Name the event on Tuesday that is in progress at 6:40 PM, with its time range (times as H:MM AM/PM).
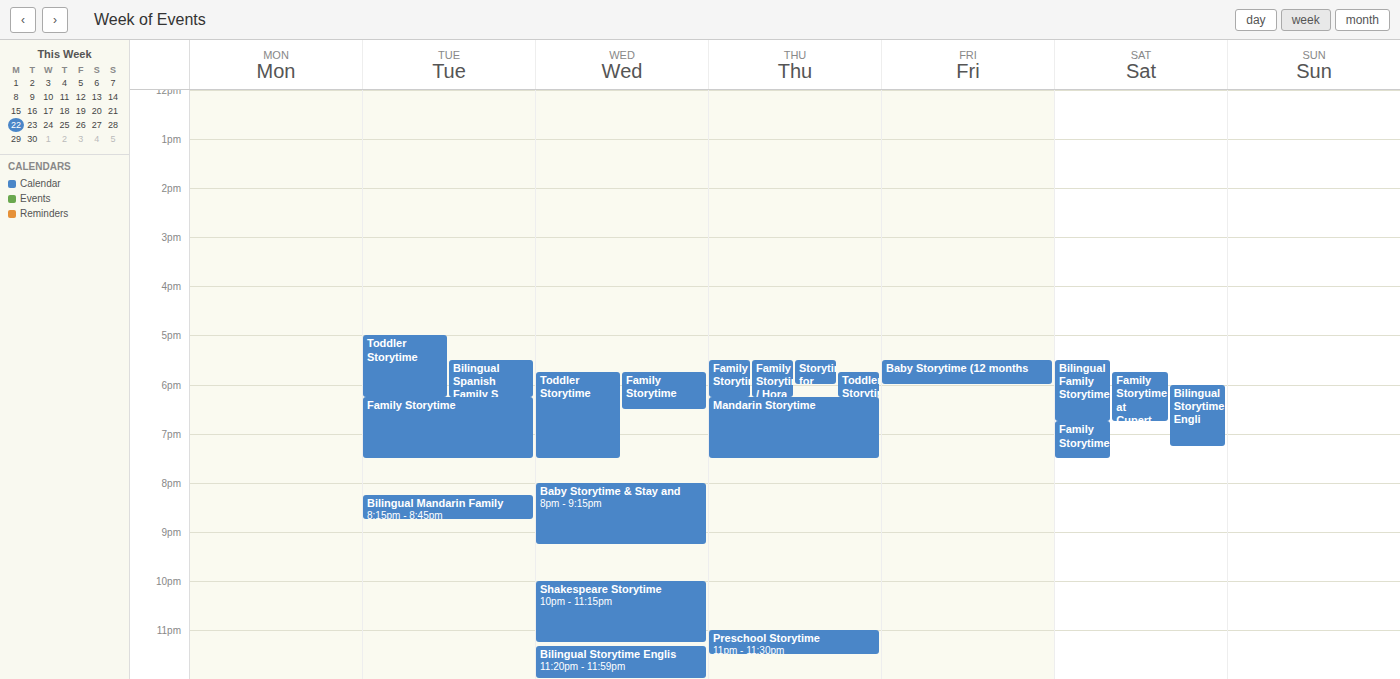
"Family Storytime", 6:15 PM to 7:30 PM